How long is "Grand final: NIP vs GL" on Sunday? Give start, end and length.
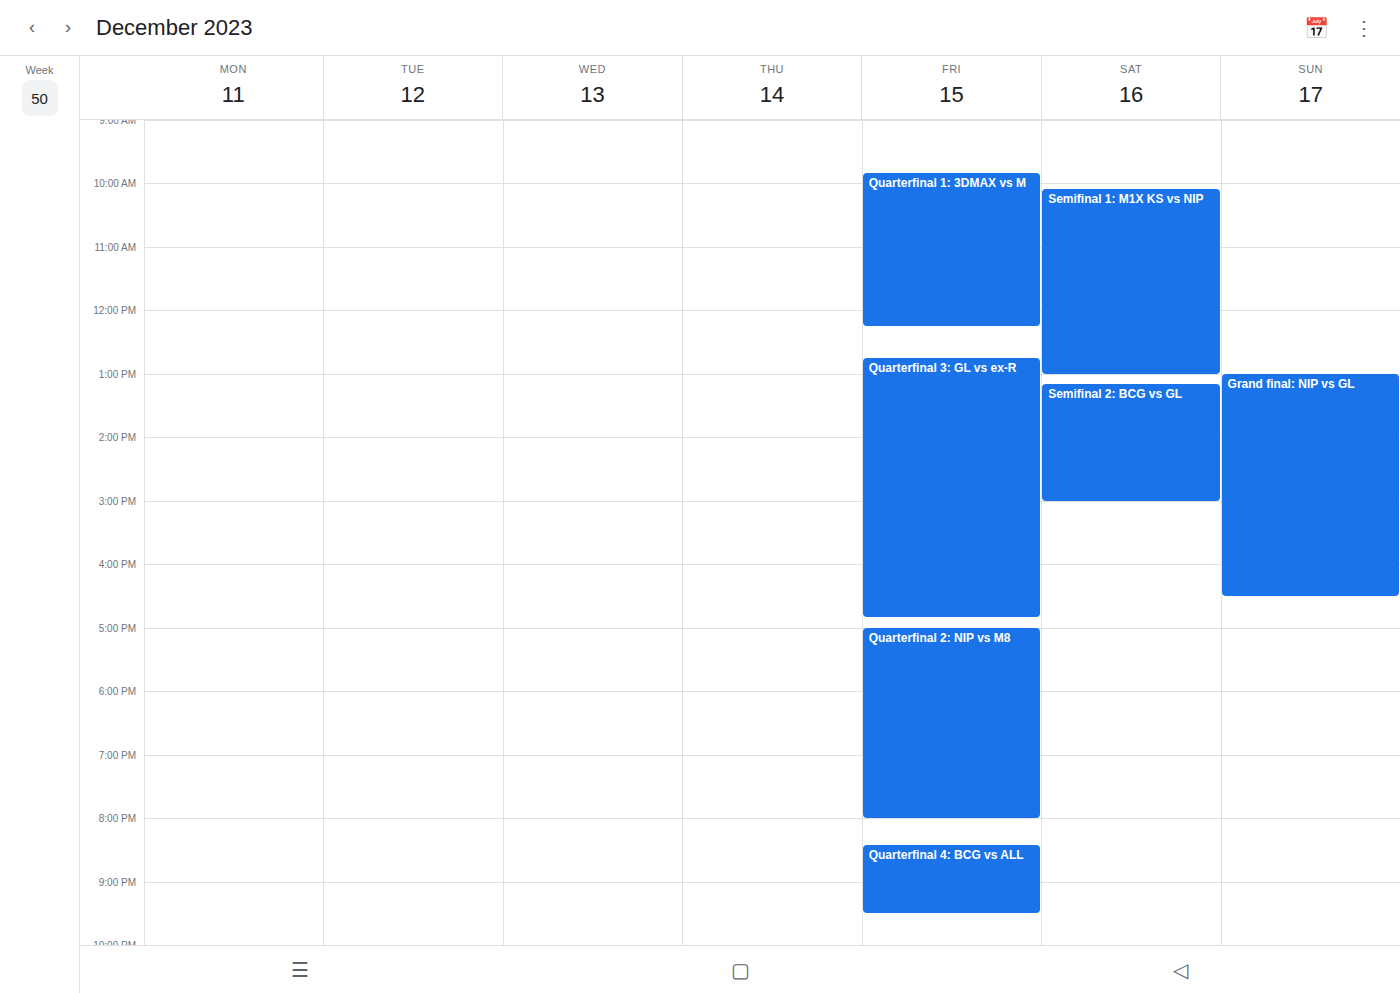
1:00 PM to 4:30 PM, 3 hours 30 minutes